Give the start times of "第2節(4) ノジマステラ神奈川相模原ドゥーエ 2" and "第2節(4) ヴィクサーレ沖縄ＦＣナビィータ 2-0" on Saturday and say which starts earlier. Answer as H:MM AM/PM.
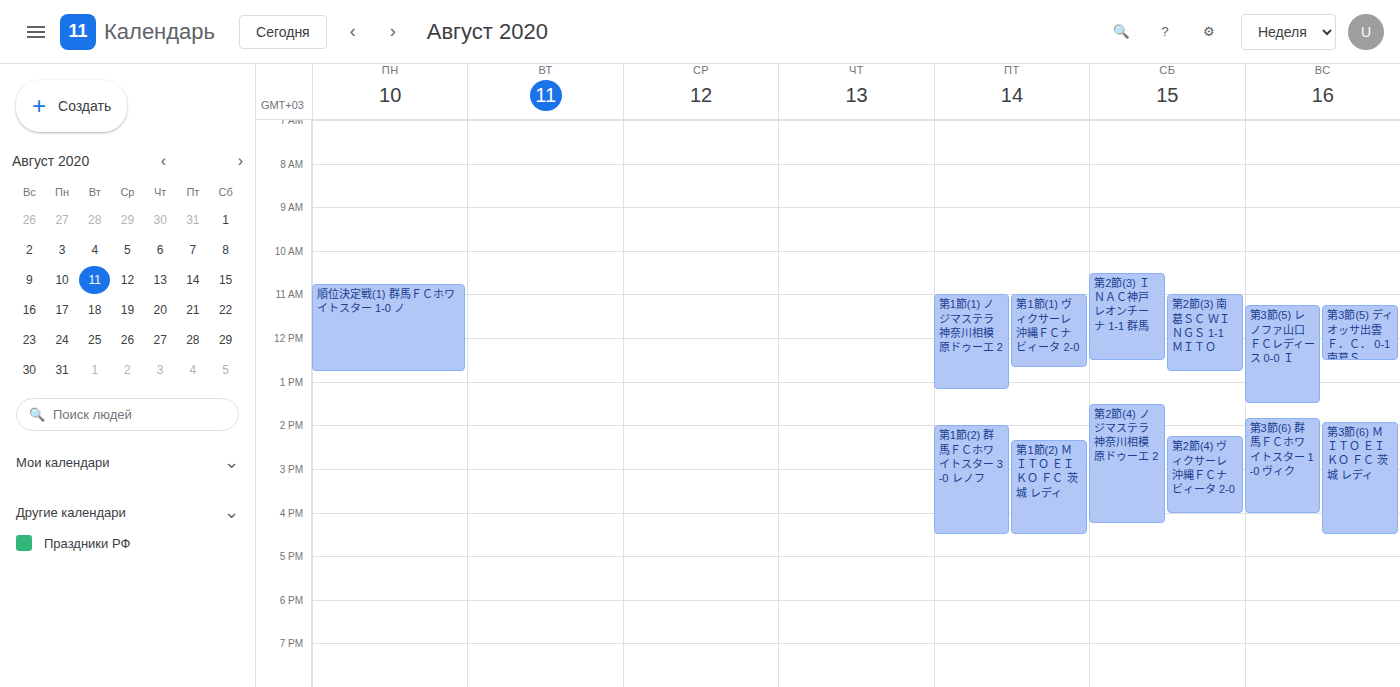
"第2節(4) ノジマステラ神奈川相模原ドゥーエ 2" 1:30 PM; "第2節(4) ヴィクサーレ沖縄ＦＣナビィータ 2-0" 2:15 PM.